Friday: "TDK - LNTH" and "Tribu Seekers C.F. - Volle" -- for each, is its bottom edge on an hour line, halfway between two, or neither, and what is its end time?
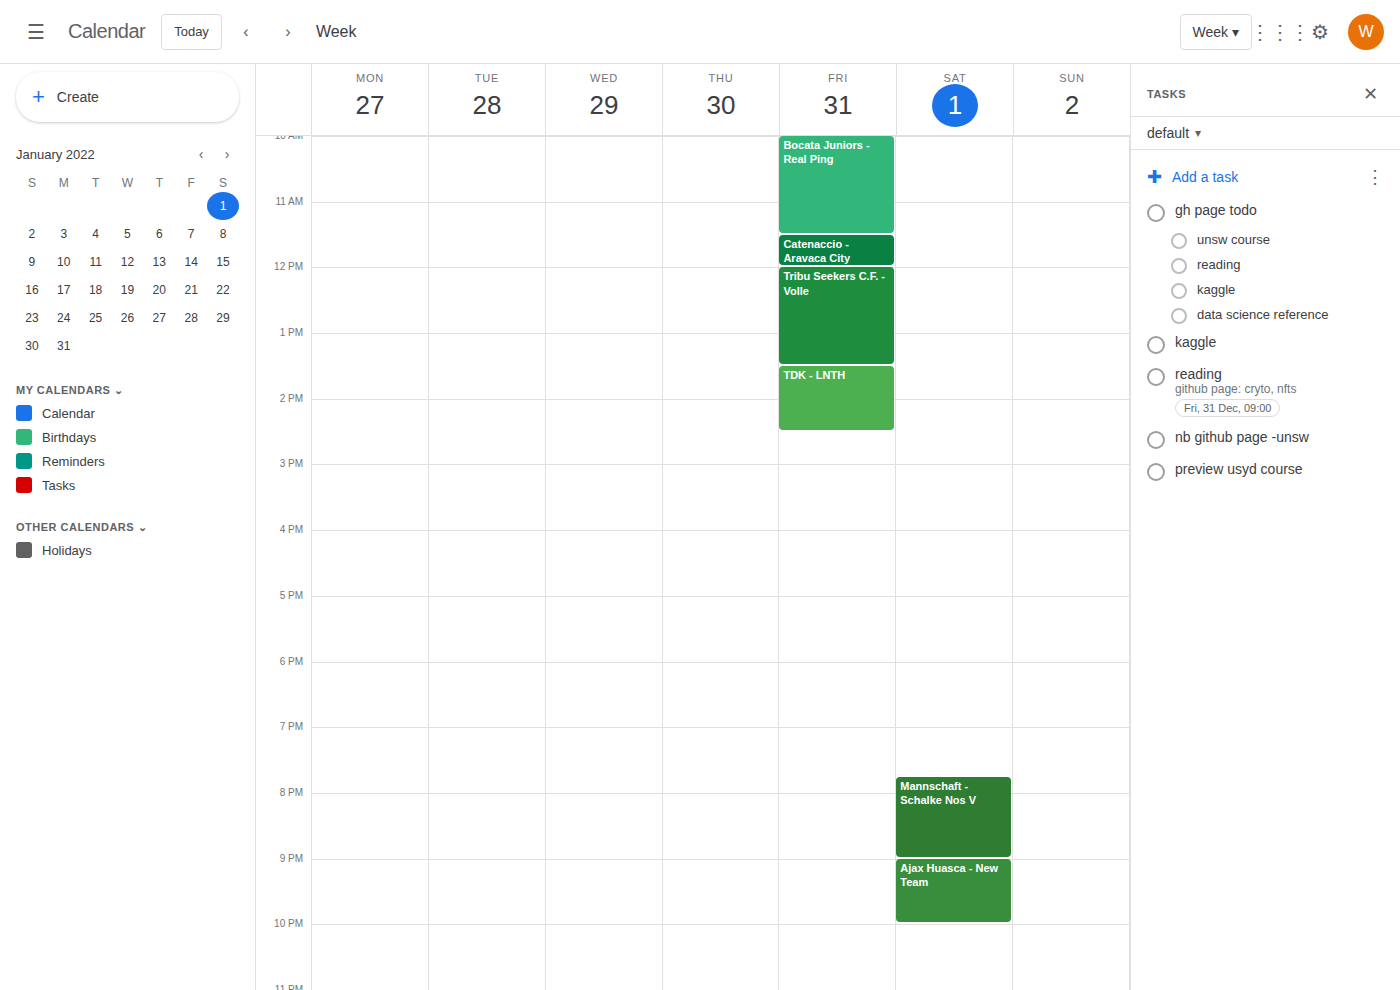
"TDK - LNTH": 2:30 PM, halfway between the 2 PM and 3 PM lines. "Tribu Seekers C.F. - Volle": 1:30 PM, halfway between the 1 PM and 2 PM lines.